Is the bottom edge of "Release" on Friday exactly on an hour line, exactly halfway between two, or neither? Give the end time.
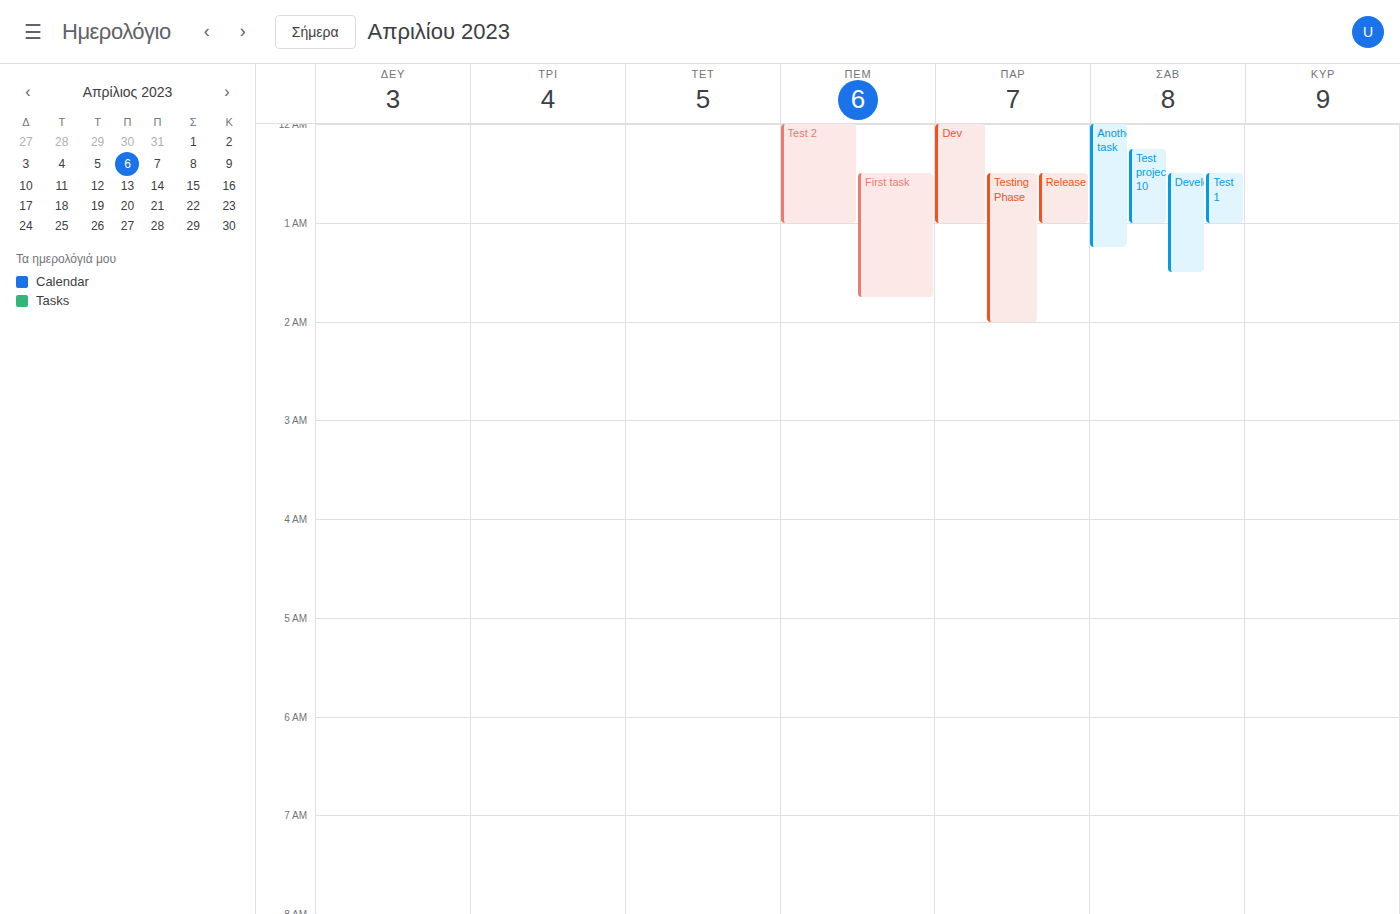
1:00 AM -- exactly on the 1 AM line.